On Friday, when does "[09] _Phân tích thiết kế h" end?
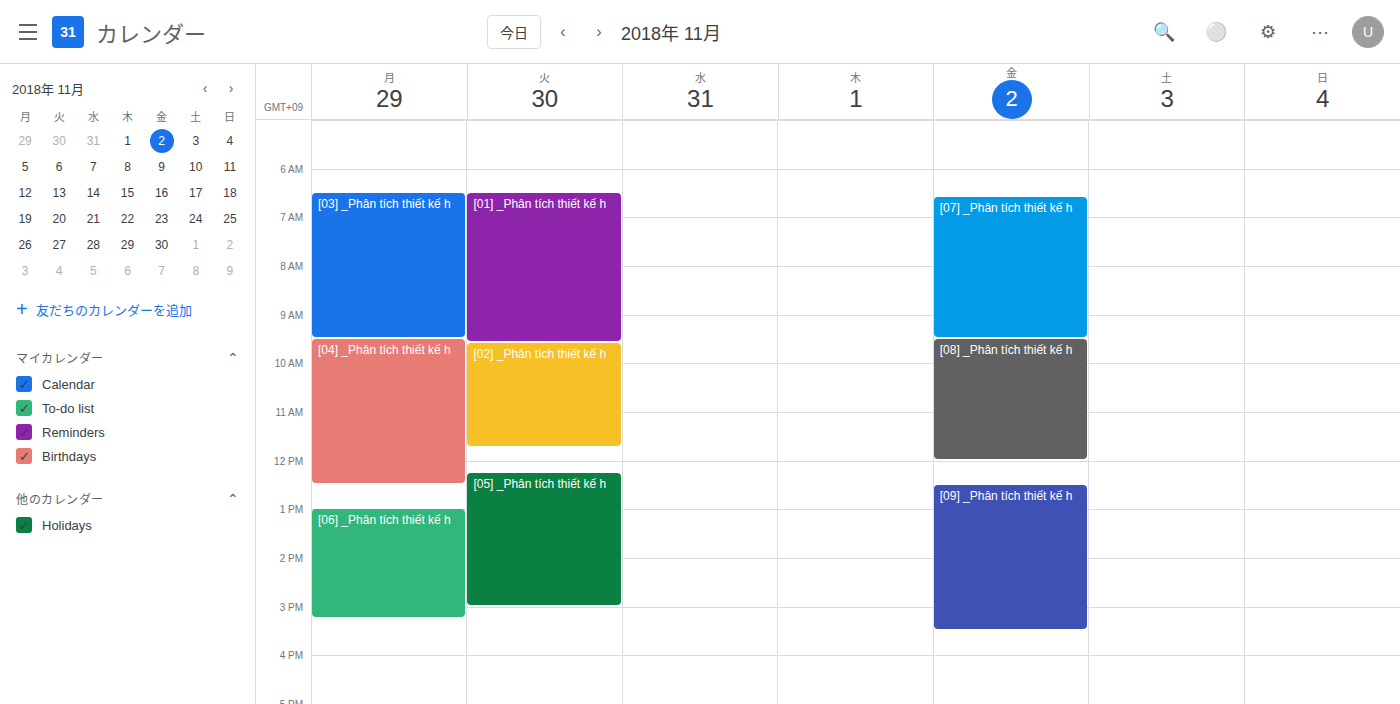
3:30 PM